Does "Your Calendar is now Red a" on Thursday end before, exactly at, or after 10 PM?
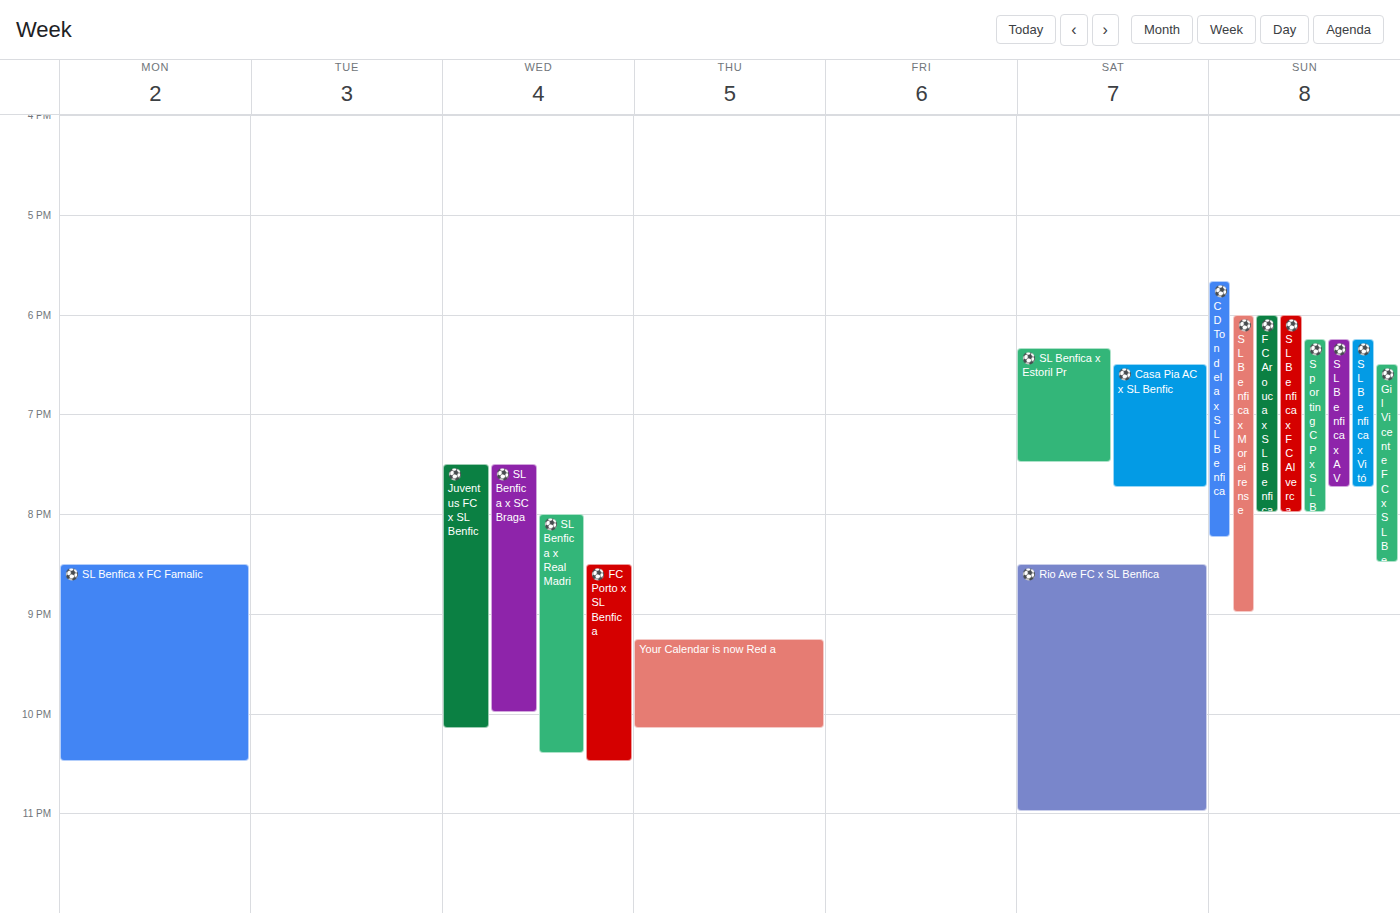
10:10 PM -- after 10 PM, 10 minutes below the 10 PM line.